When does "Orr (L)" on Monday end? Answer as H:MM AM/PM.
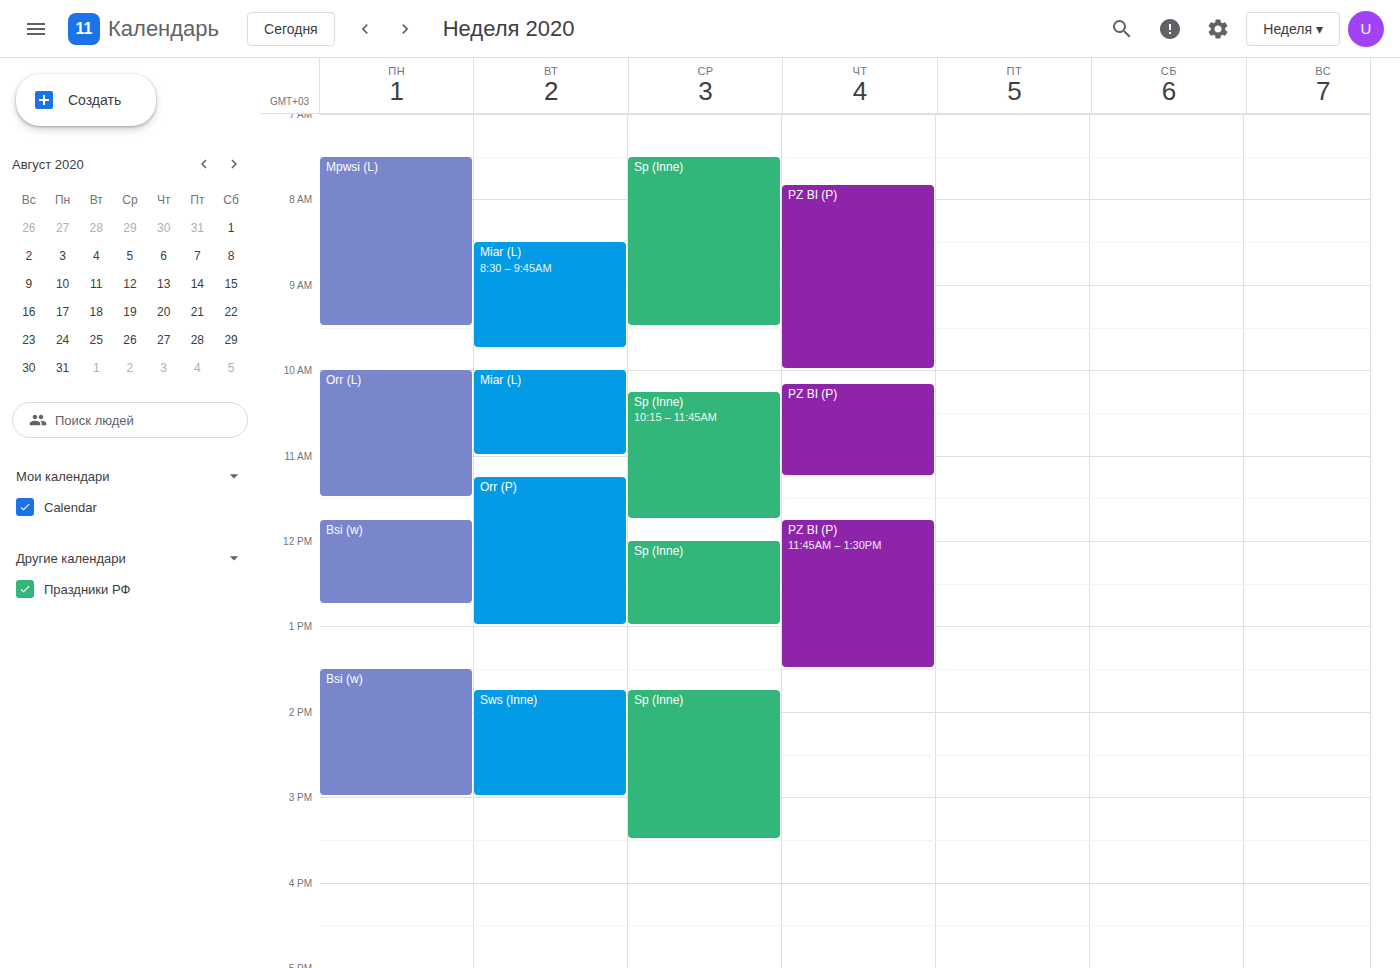
11:30 AM